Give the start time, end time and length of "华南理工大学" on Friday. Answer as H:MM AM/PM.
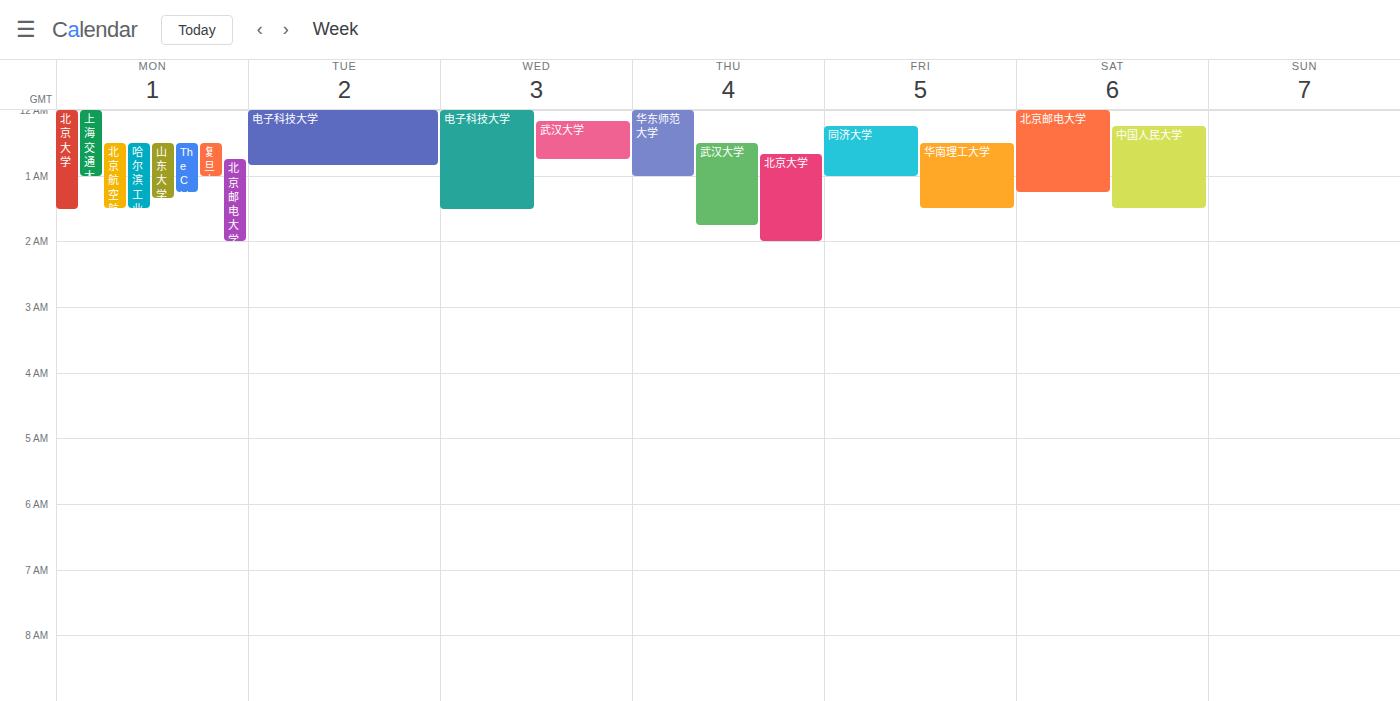
12:30 AM to 1:30 AM, 1 hour